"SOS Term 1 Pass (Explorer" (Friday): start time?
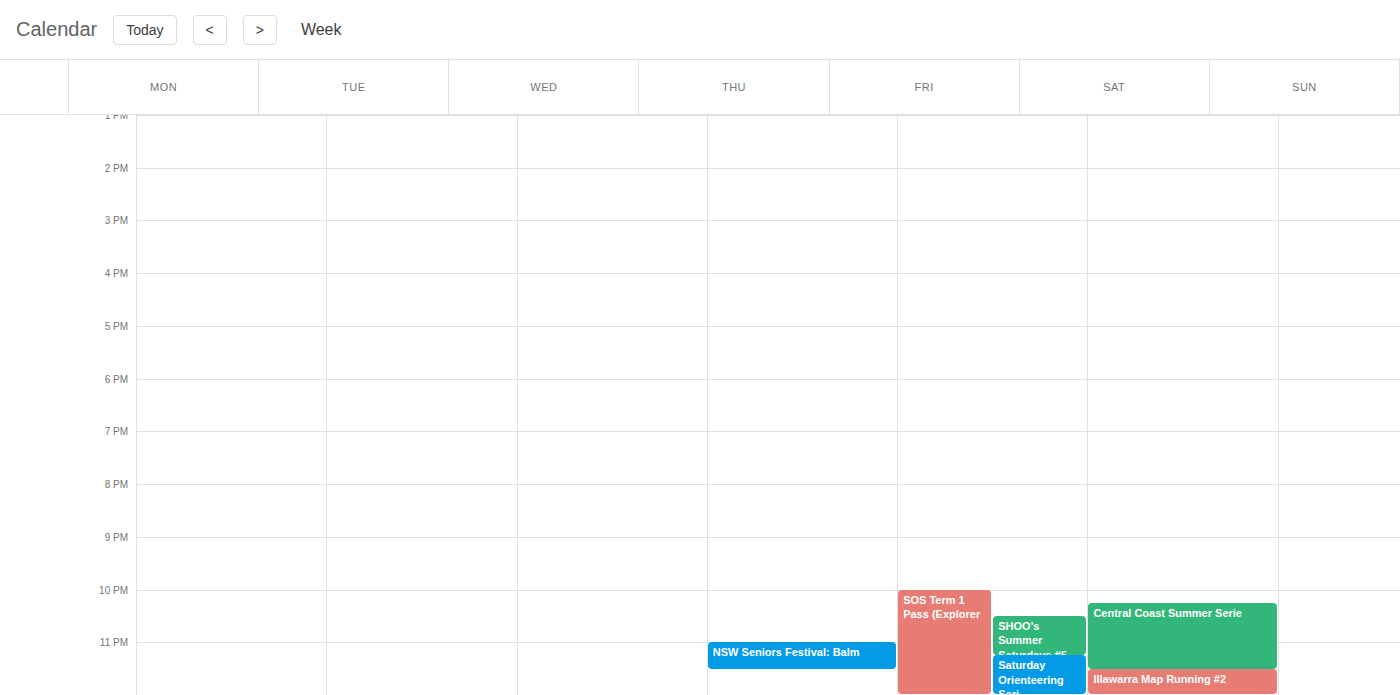
10:00 PM